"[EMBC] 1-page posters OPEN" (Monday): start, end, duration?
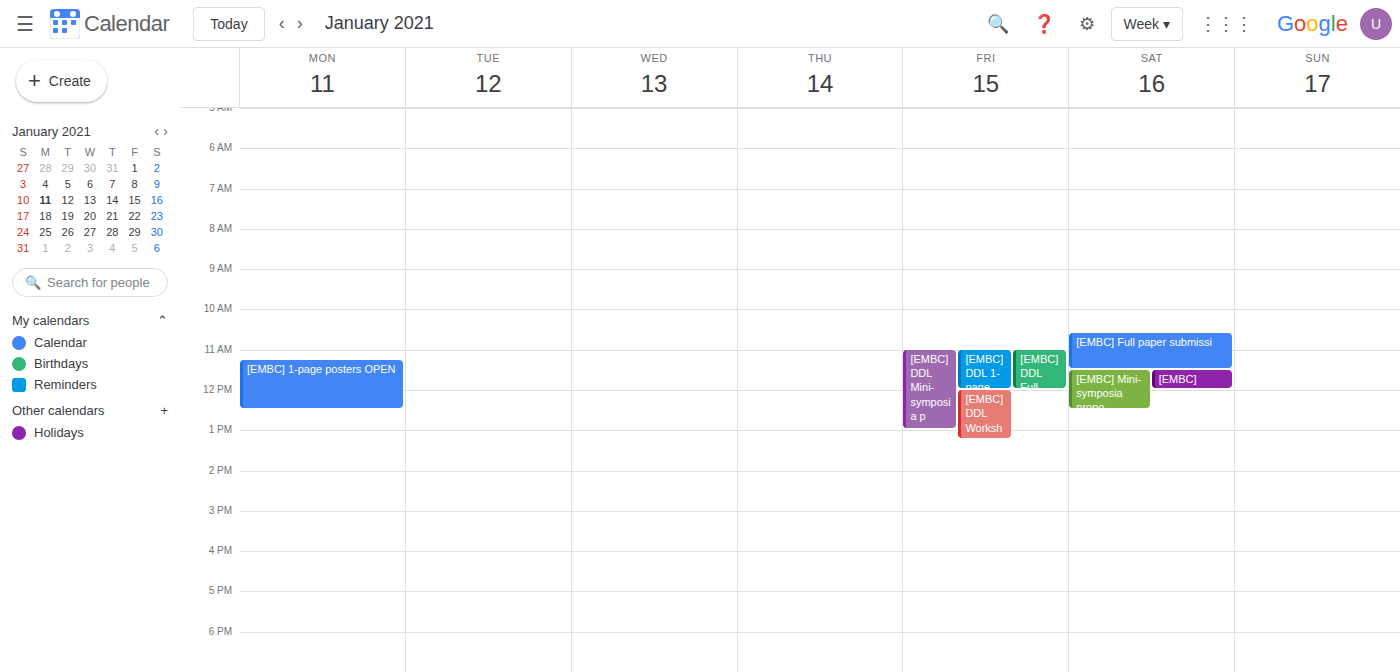
11:15 AM to 12:30 PM, 1 hour 15 minutes